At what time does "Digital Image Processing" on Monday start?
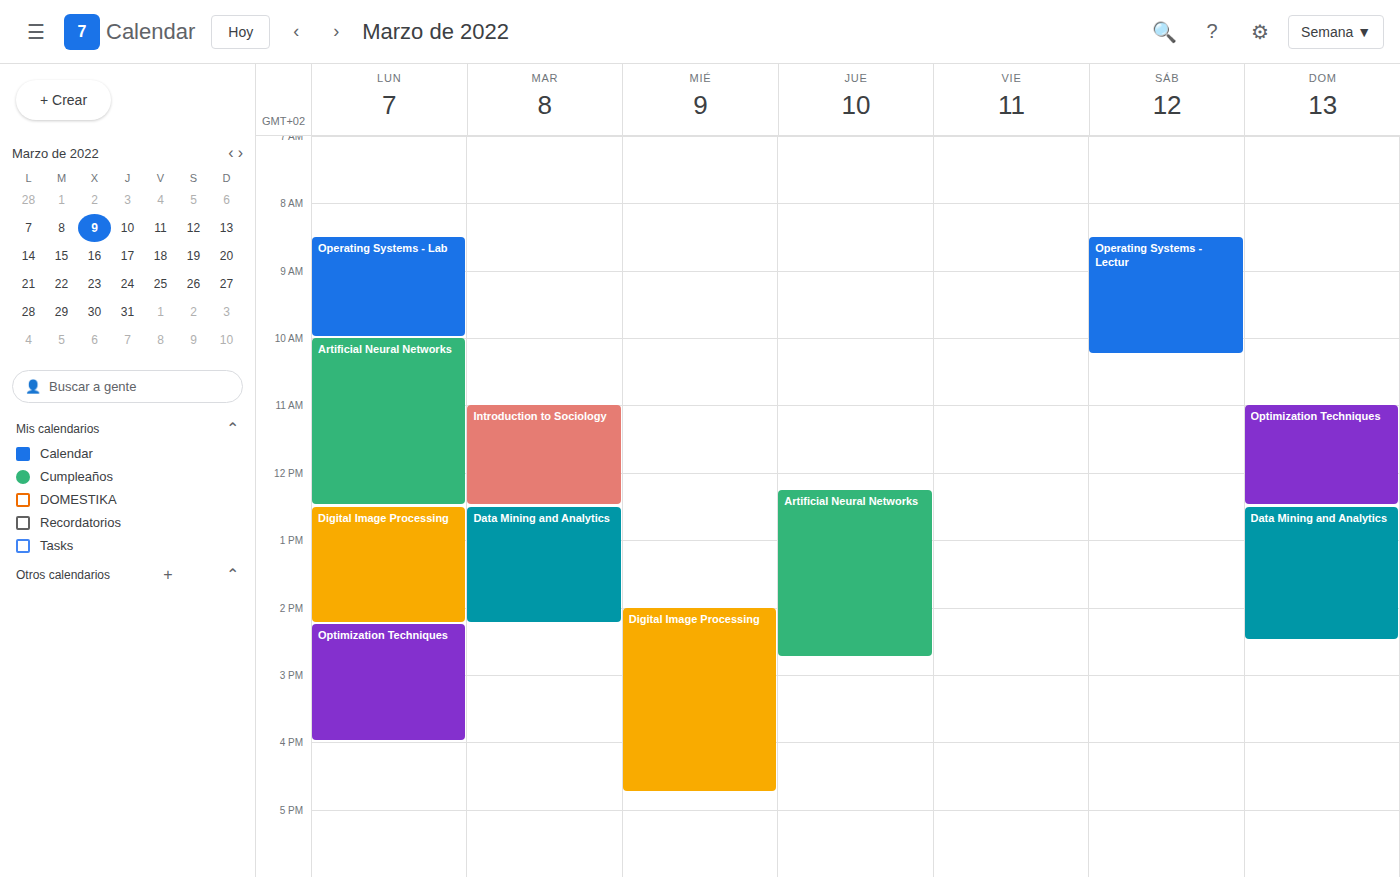
12:30 PM